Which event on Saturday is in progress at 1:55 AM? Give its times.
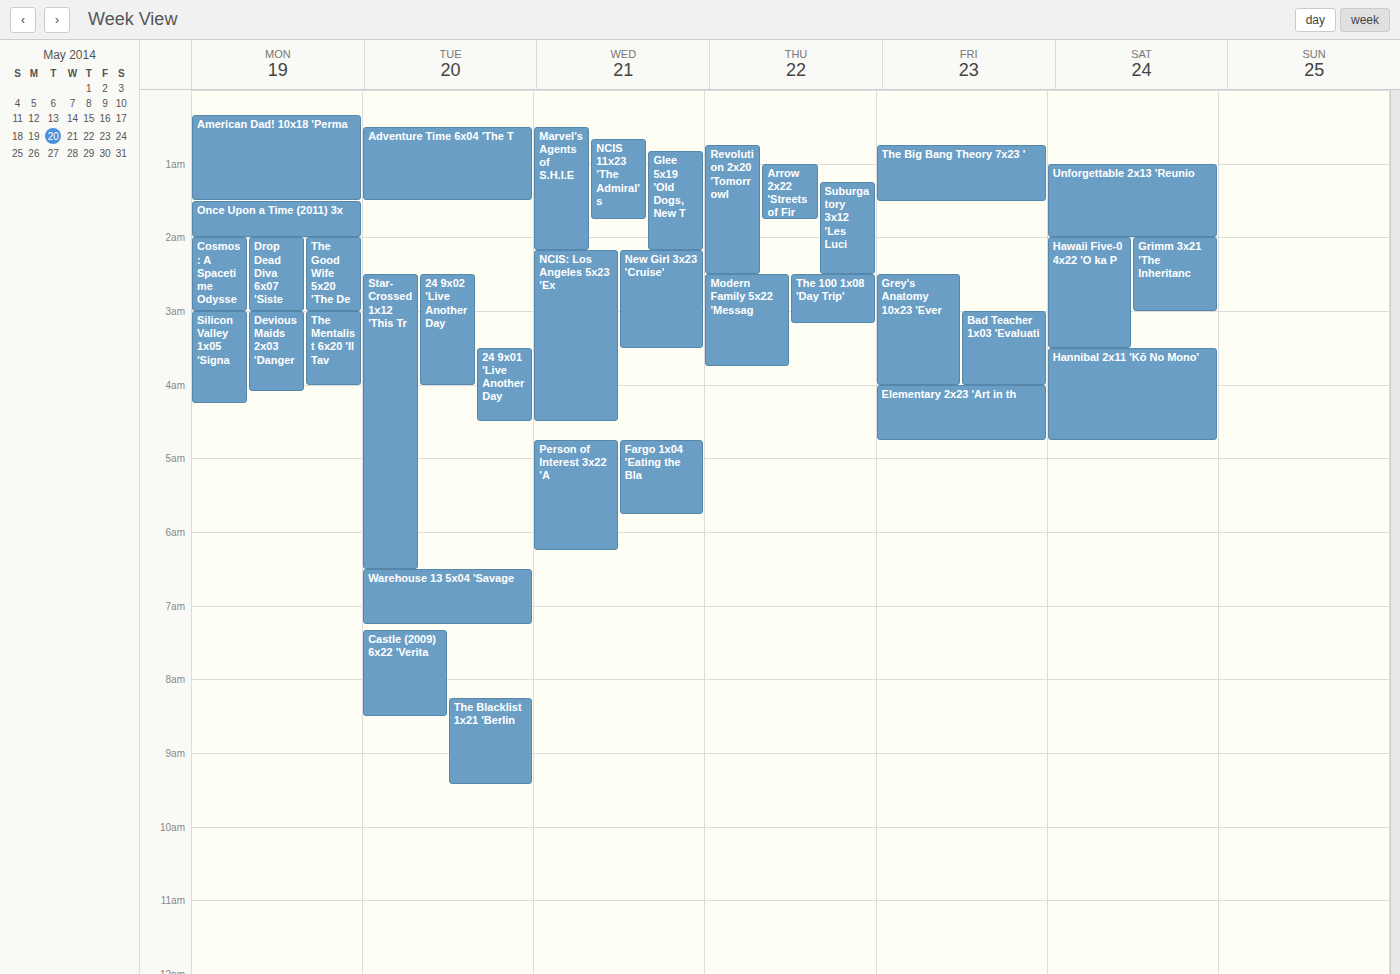
"Unforgettable 2x13 'Reunio", 1:00 AM to 2:00 AM